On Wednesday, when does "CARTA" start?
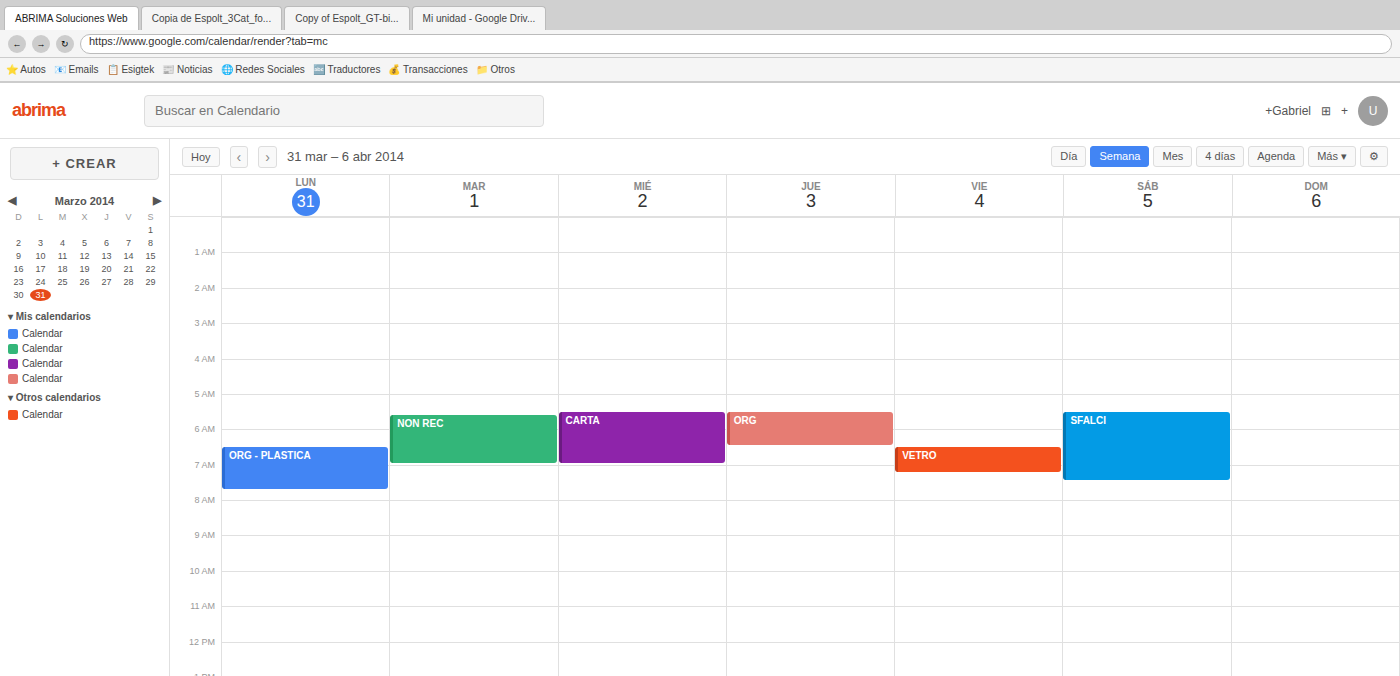
5:30 AM